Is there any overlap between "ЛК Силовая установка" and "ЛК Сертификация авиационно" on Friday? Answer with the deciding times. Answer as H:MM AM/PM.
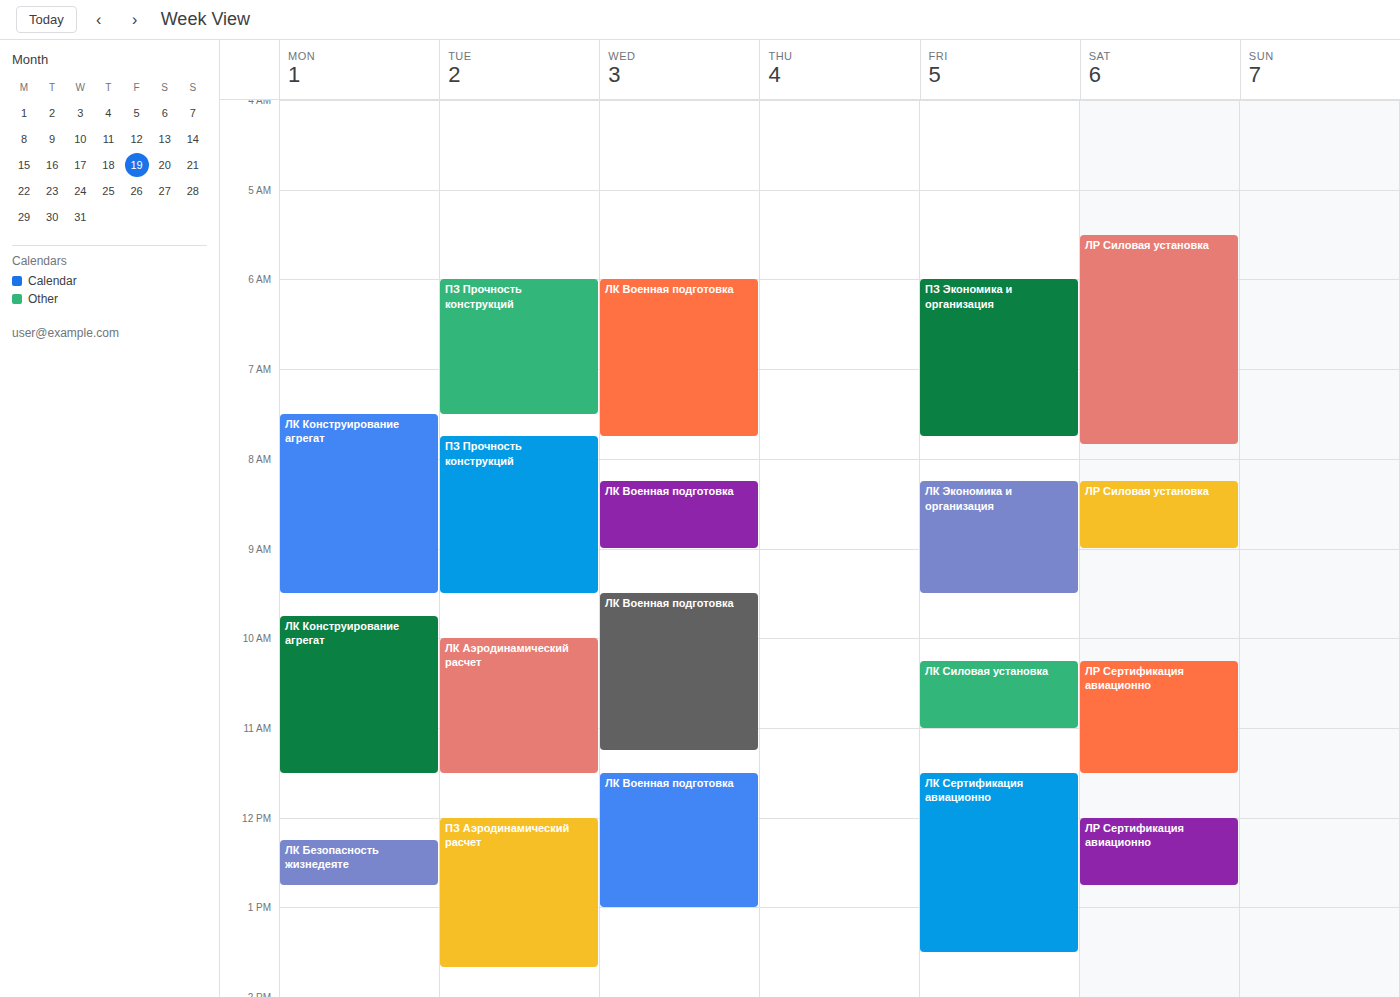
"ЛК Силовая установка" ends at 11:00 AM and "ЛК Сертификация авиационно" starts at 11:30 AM -- no overlap.